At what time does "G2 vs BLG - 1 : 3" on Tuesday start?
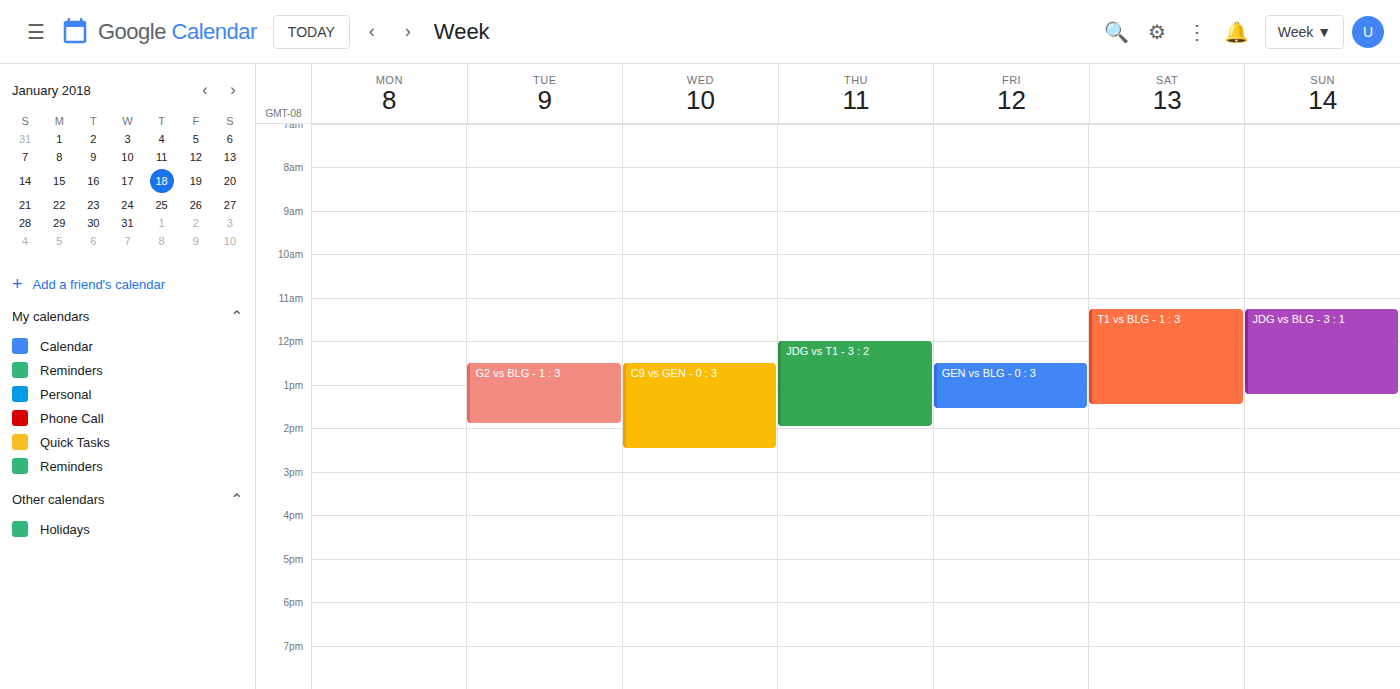
12:30 PM